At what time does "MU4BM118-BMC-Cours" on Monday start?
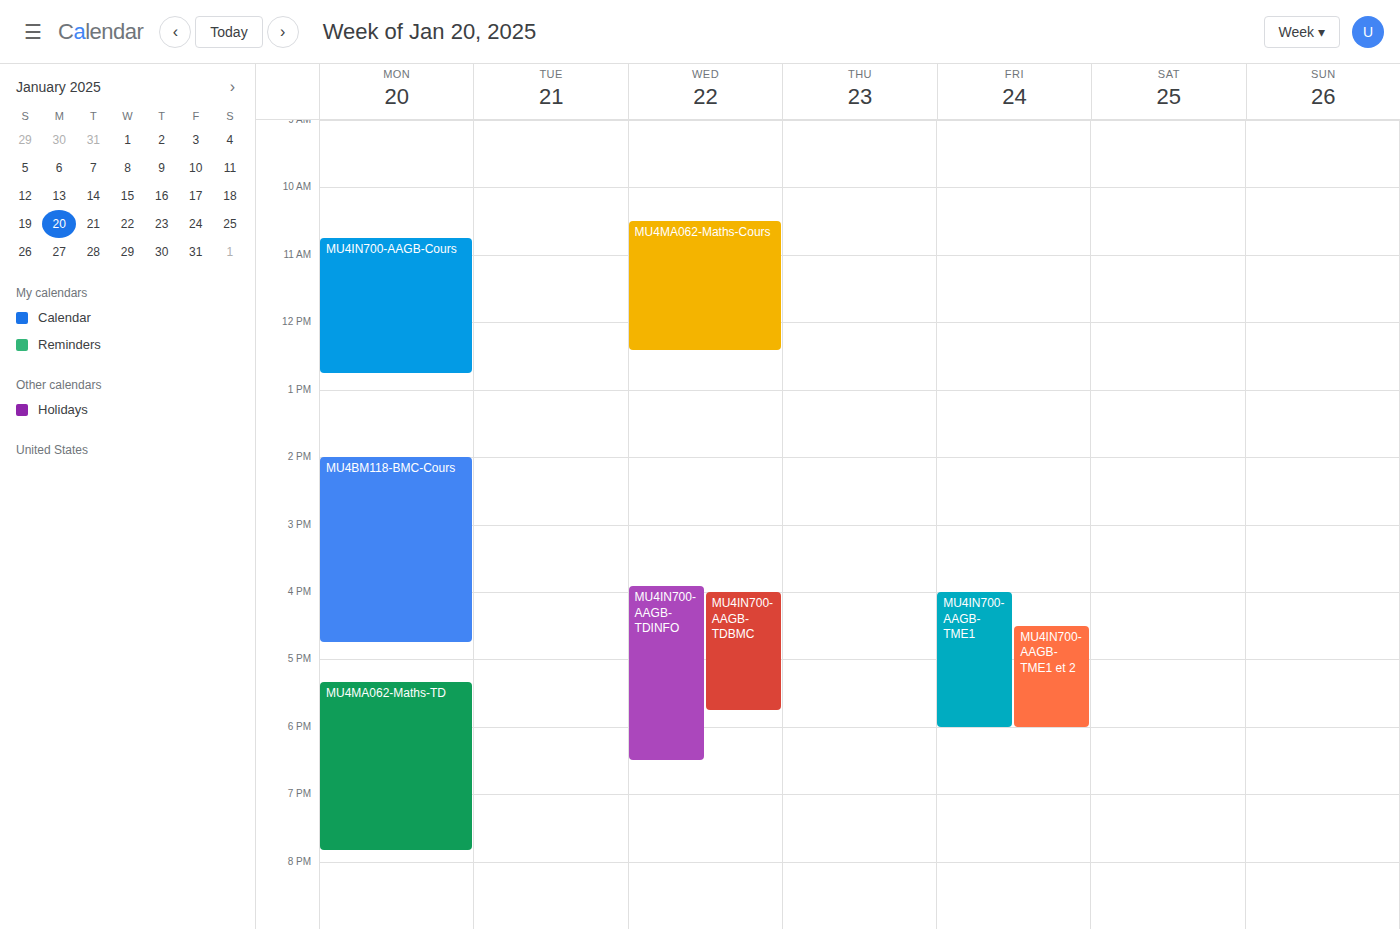
2:00 PM